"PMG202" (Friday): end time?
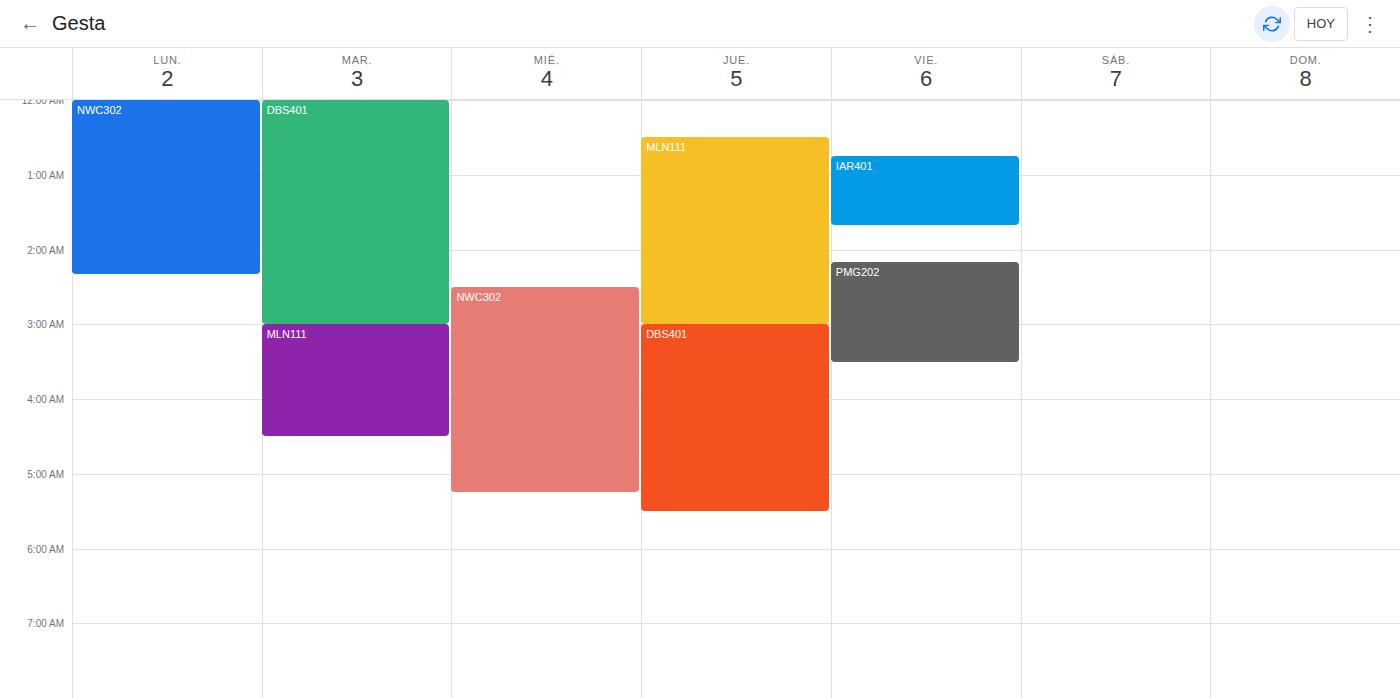
3:30 AM